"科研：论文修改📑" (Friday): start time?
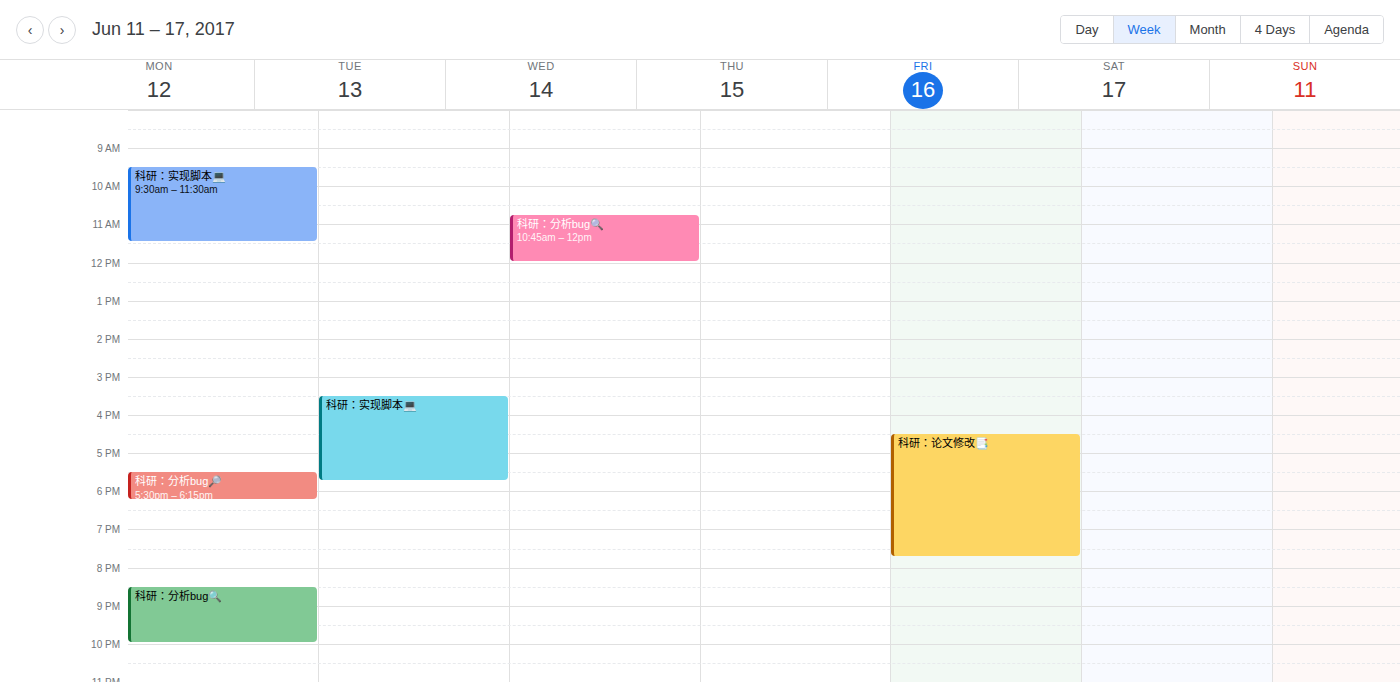
4:30 PM